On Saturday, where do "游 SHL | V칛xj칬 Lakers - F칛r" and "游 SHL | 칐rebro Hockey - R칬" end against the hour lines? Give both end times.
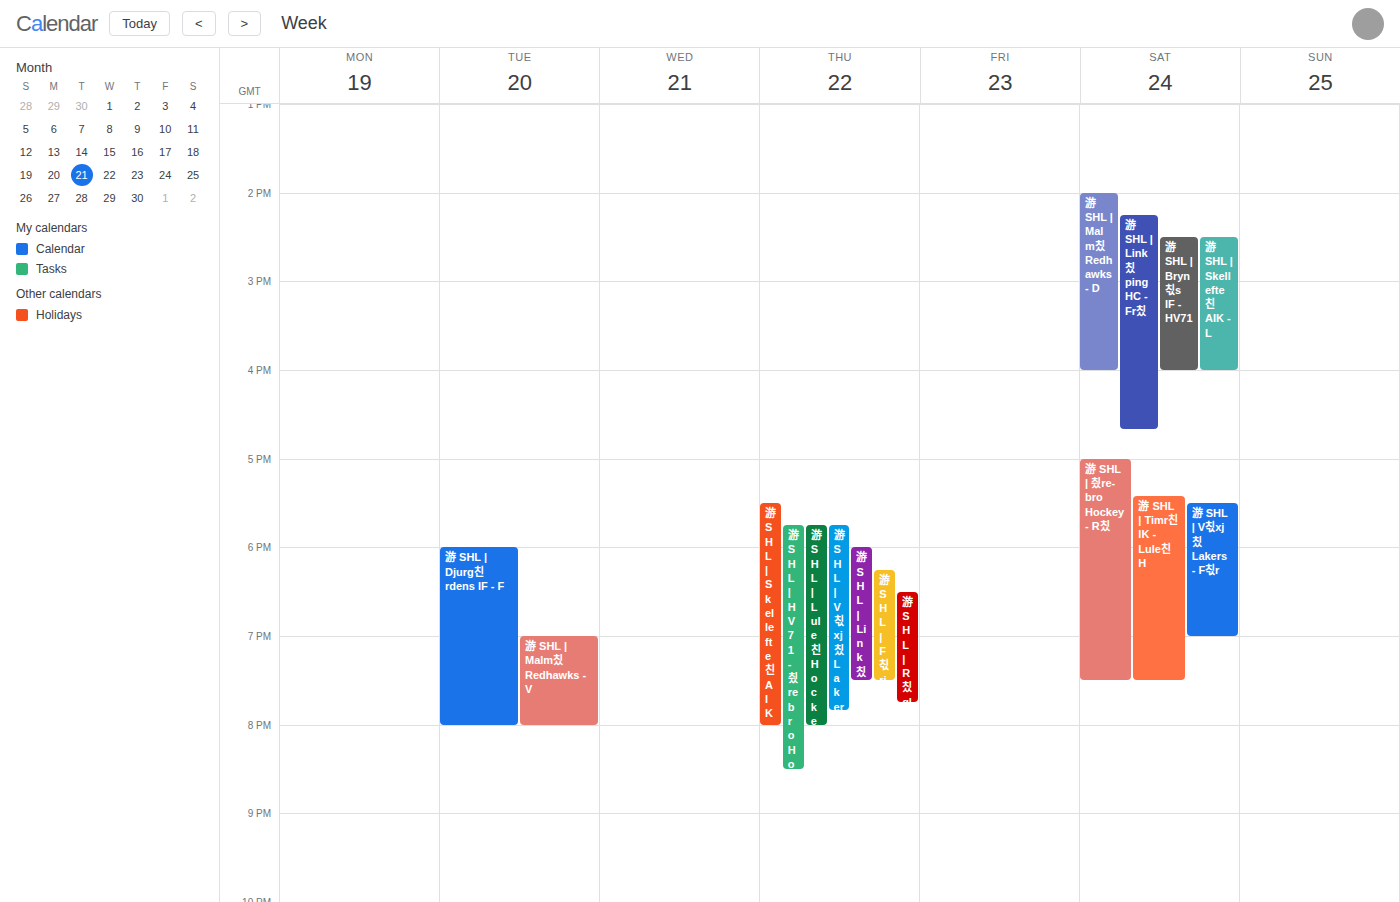
"游 SHL | V칛xj칬 Lakers - F칛r": 7:00 PM, exactly on the 7 PM line. "游 SHL | 칐rebro Hockey - R칬": 7:30 PM, halfway between the 7 PM and 8 PM lines.